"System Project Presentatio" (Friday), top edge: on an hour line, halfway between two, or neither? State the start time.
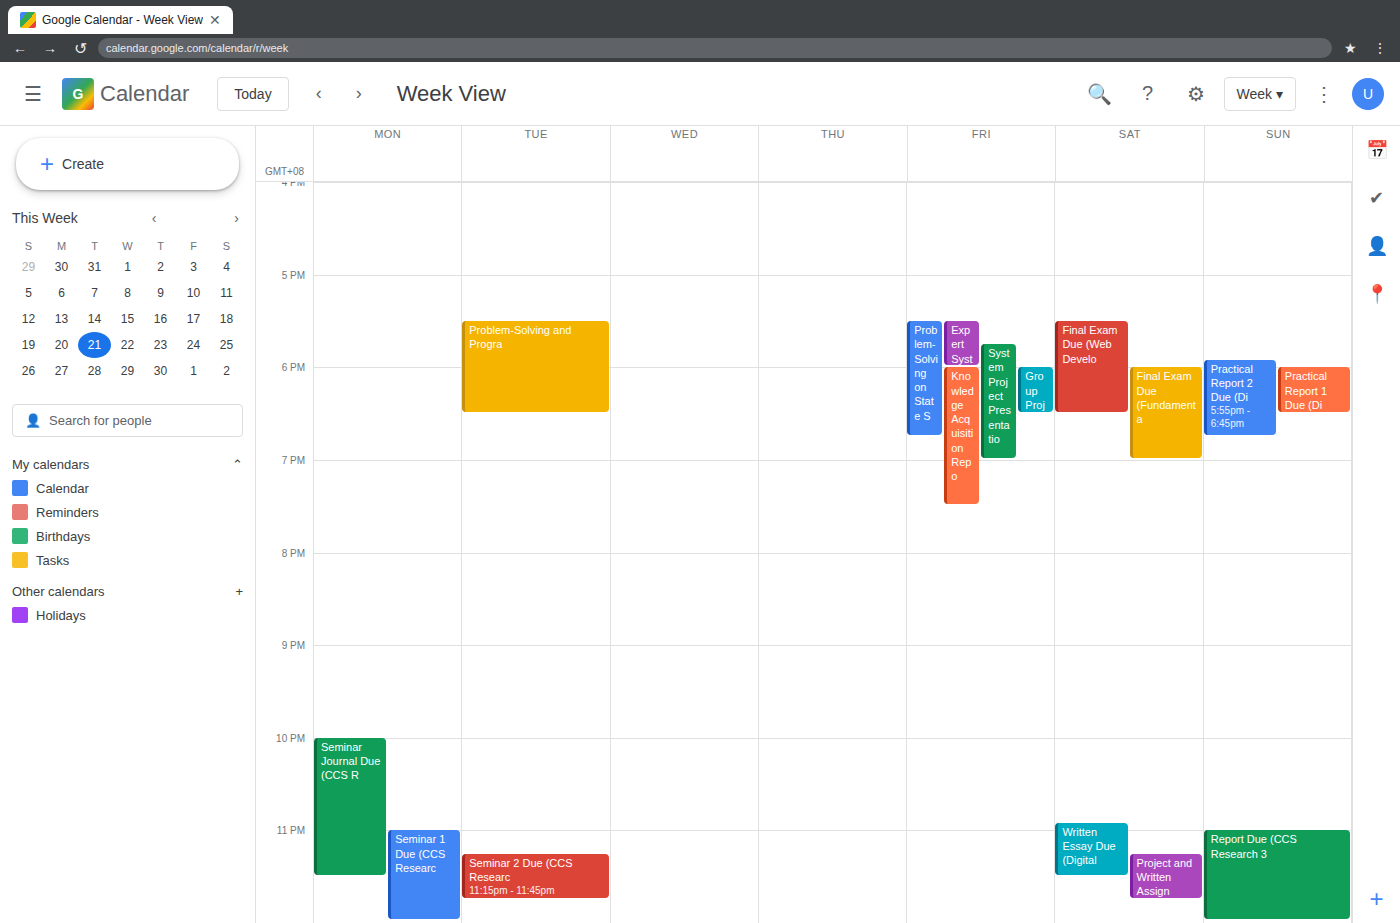
17:45 -- neither: three quarters of the way from the 17:00 line to the 18:00 line.